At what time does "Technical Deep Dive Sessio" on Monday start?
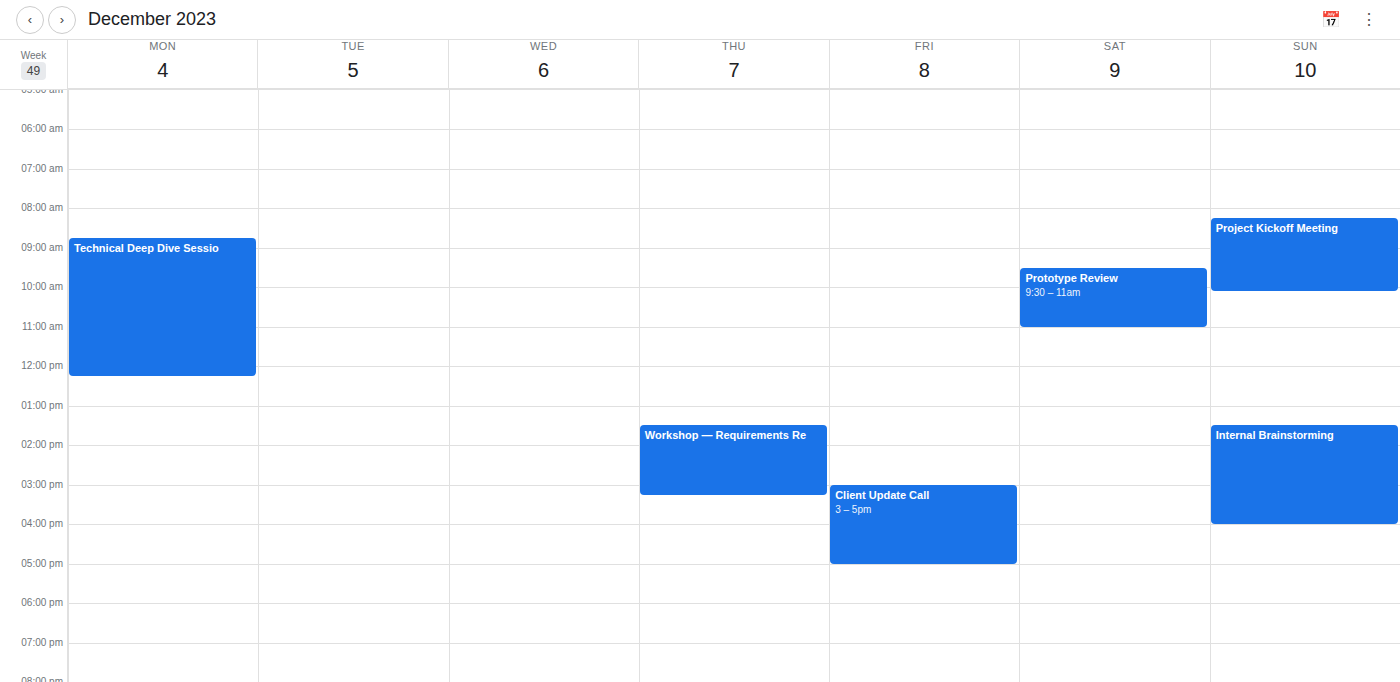
08:45